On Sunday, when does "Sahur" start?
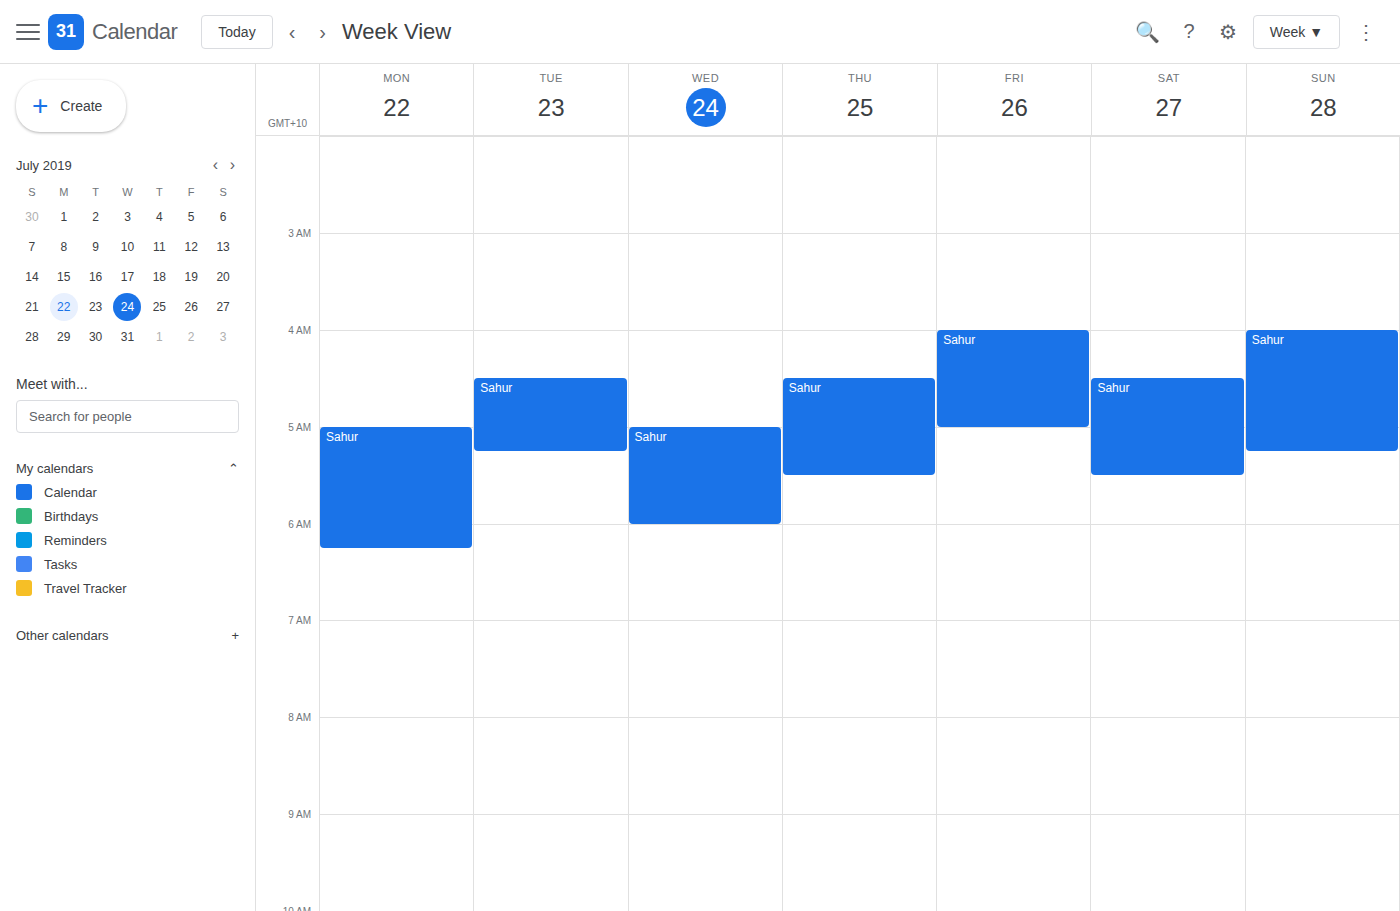
04:00